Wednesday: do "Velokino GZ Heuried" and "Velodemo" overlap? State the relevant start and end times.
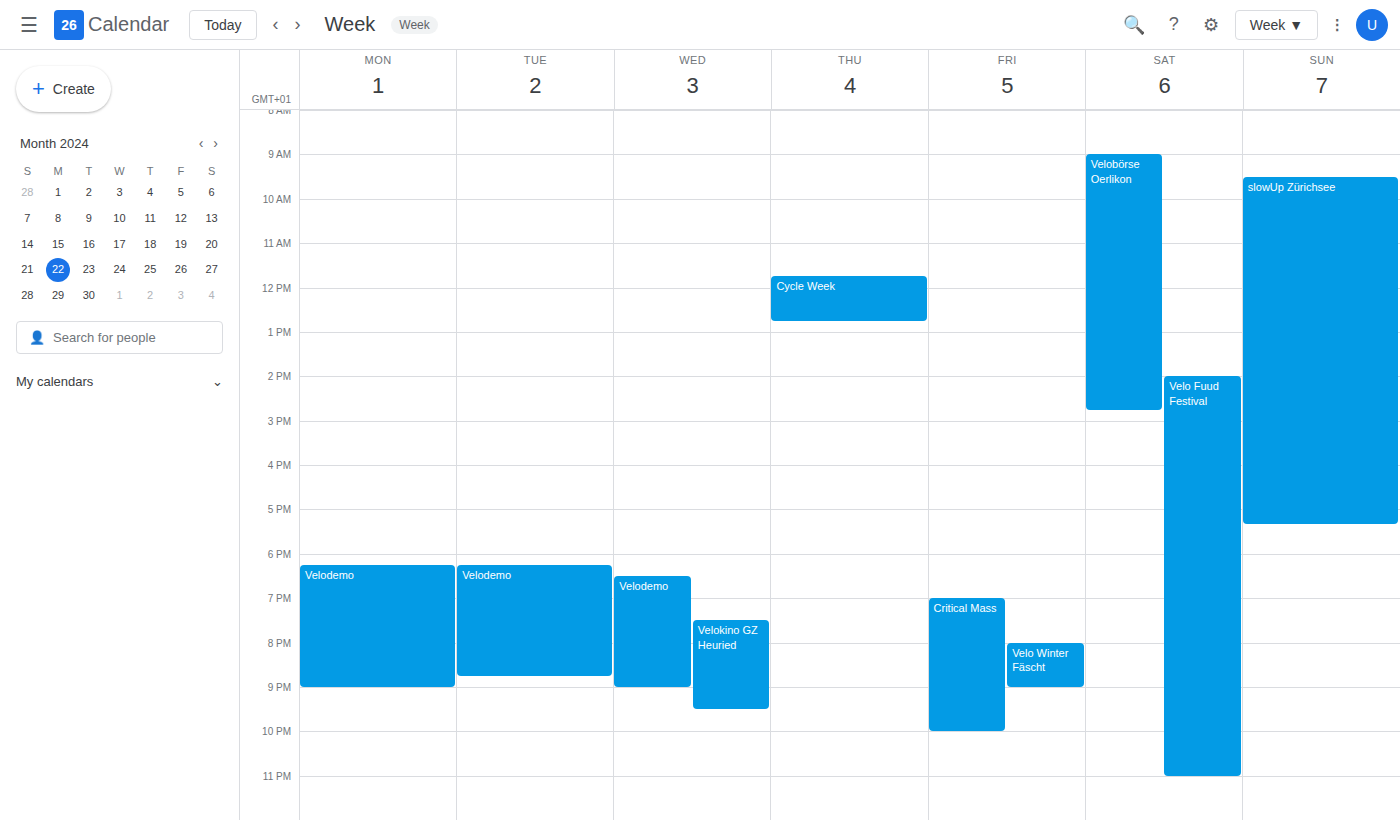
"Velokino GZ Heuried" starts at 7:30 PM, before "Velodemo" ends at 9:00 PM -- they overlap.